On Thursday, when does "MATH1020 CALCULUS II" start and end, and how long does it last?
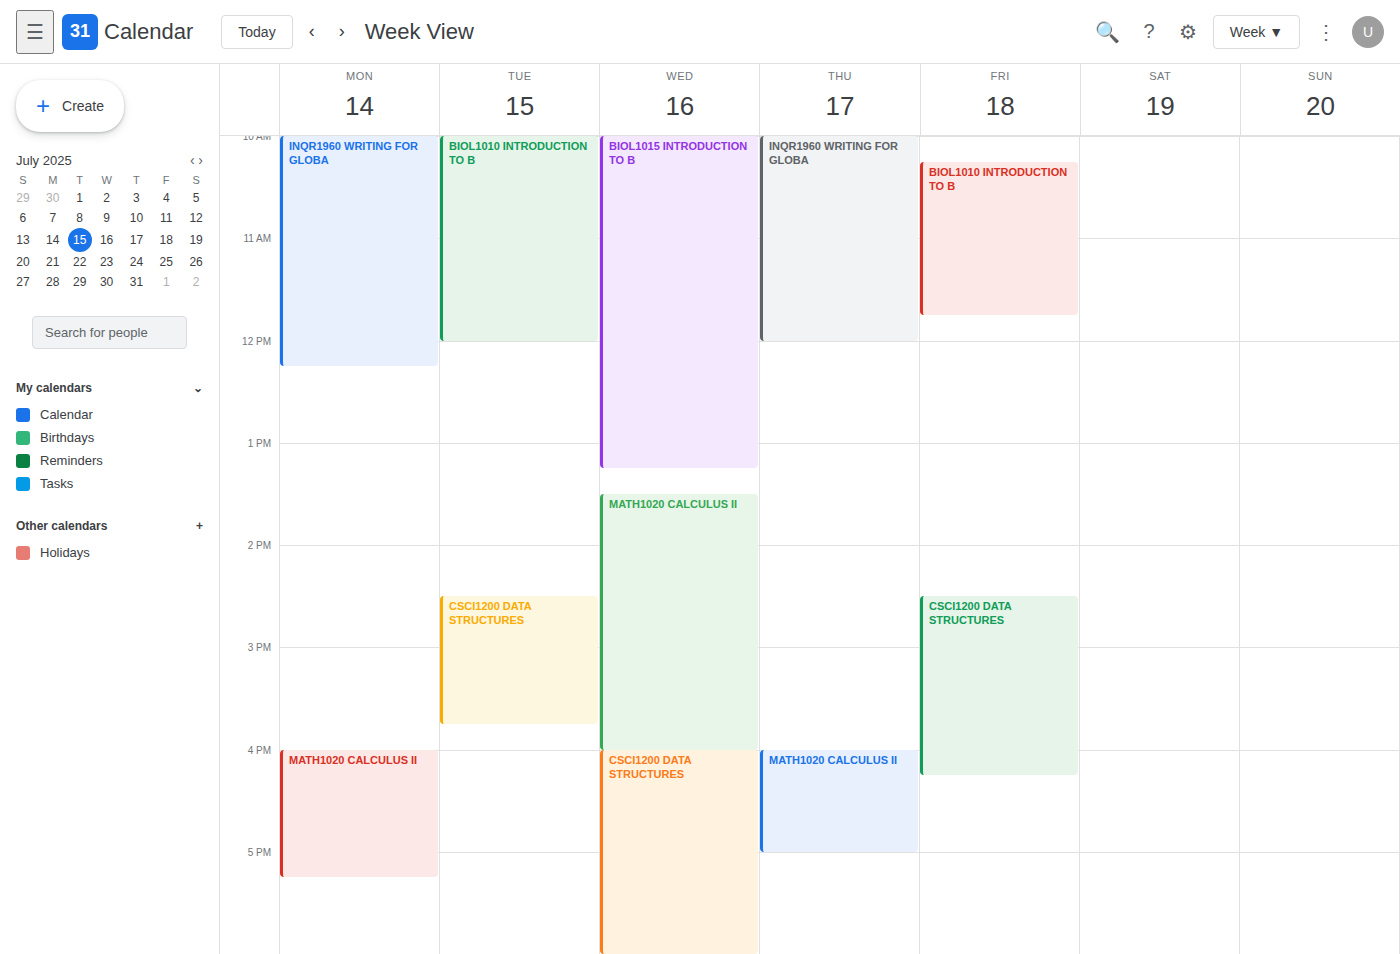
4:00 PM to 5:00 PM, 1 hour